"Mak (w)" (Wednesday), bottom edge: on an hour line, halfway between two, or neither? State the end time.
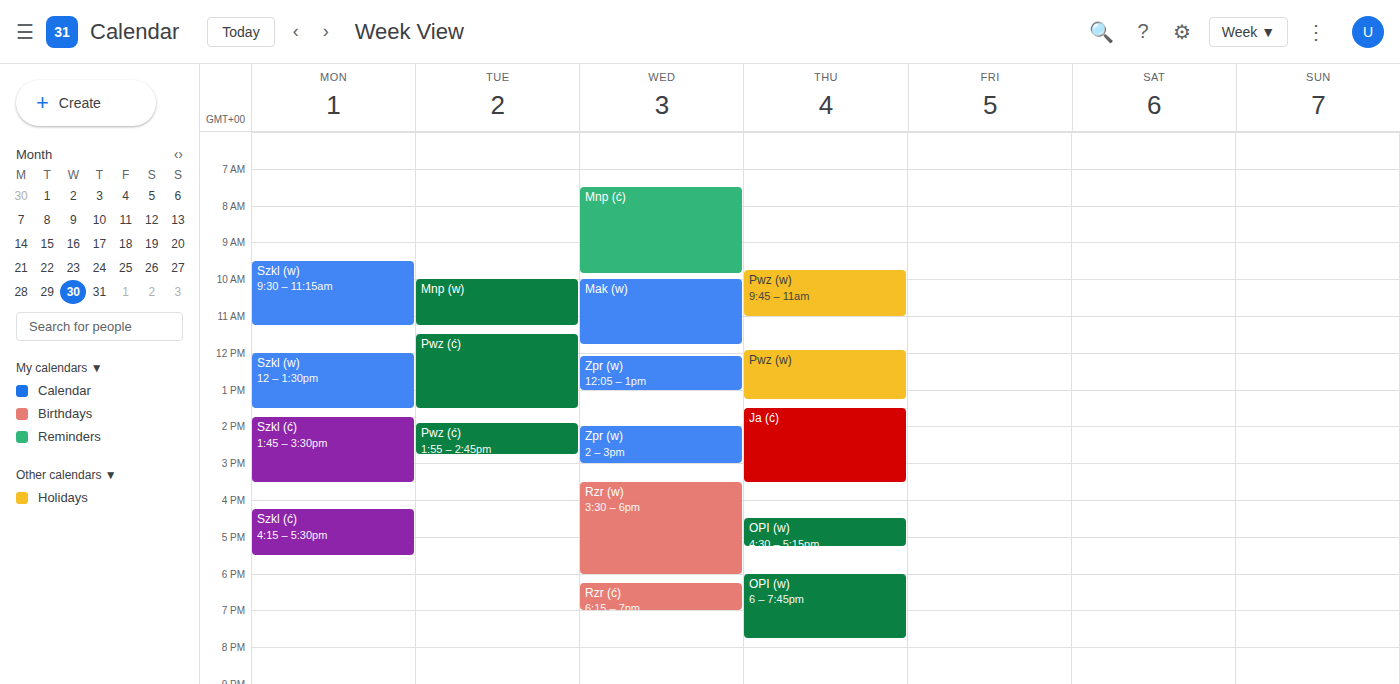
11:45 AM -- neither: three quarters of the way from the 11 AM line to the 12 PM line.